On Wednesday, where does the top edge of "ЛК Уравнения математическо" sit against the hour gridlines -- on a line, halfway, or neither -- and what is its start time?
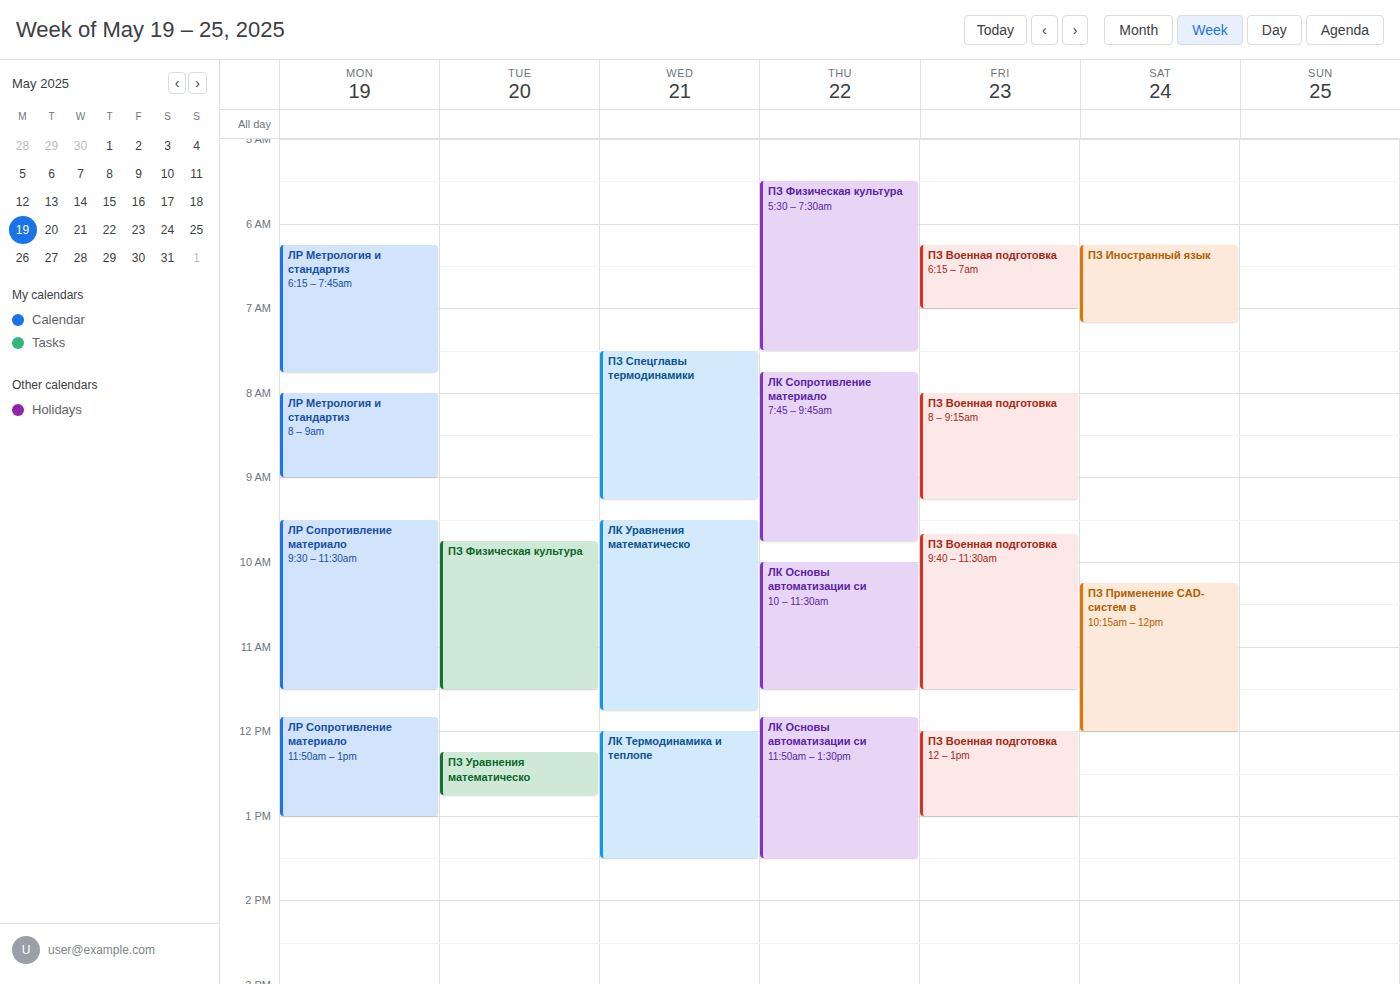
9:30 AM -- halfway between the 9 AM and 10 AM lines.